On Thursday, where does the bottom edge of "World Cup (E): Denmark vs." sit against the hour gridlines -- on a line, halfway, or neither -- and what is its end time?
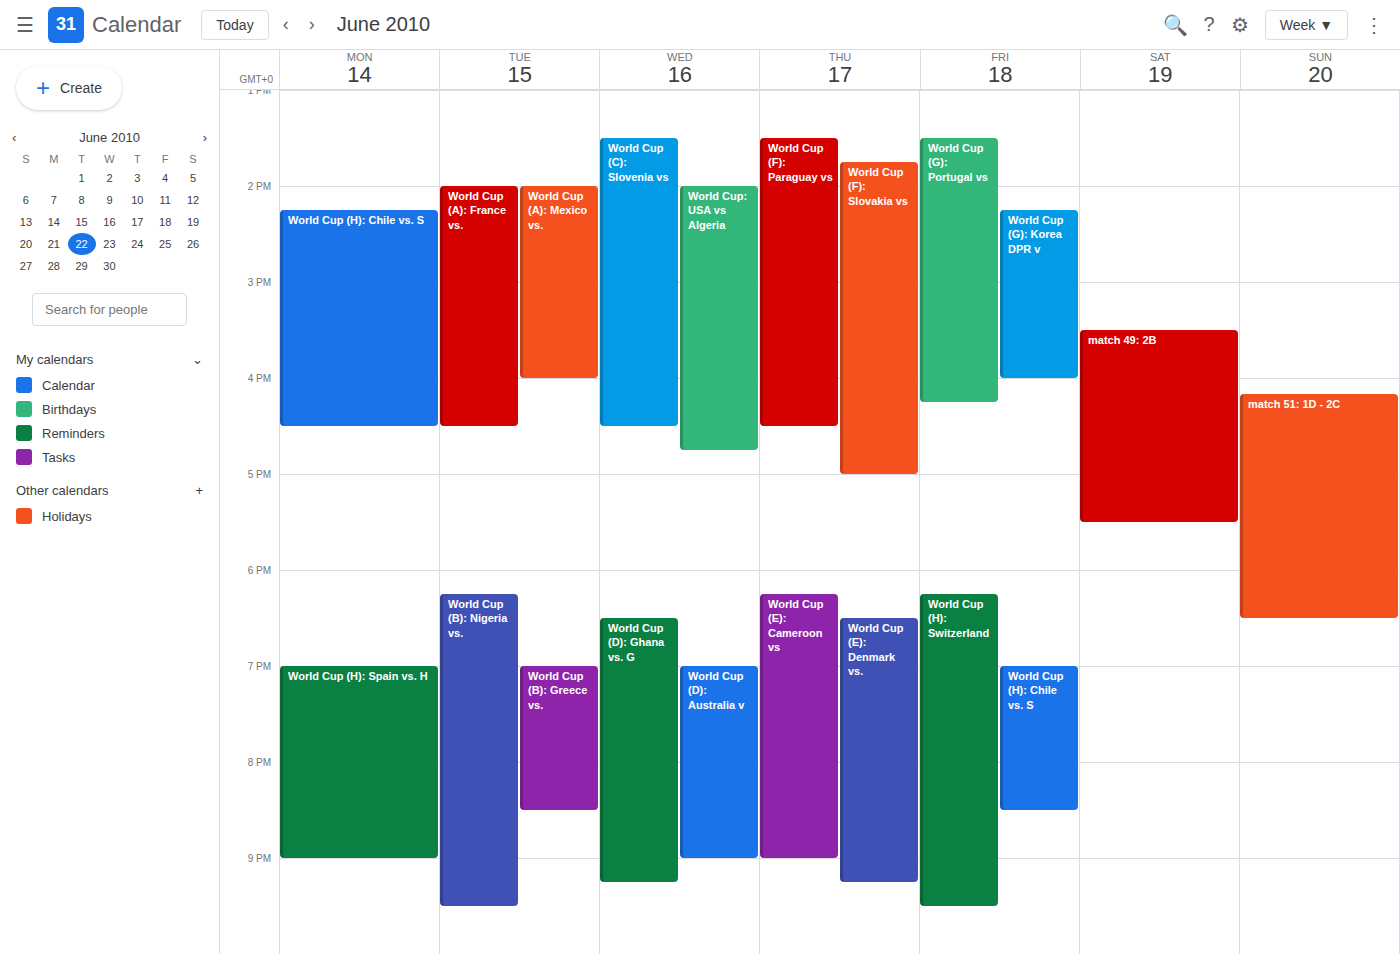
9:15 PM -- neither: a quarter of the way from the 9 PM line to the 10 PM line.